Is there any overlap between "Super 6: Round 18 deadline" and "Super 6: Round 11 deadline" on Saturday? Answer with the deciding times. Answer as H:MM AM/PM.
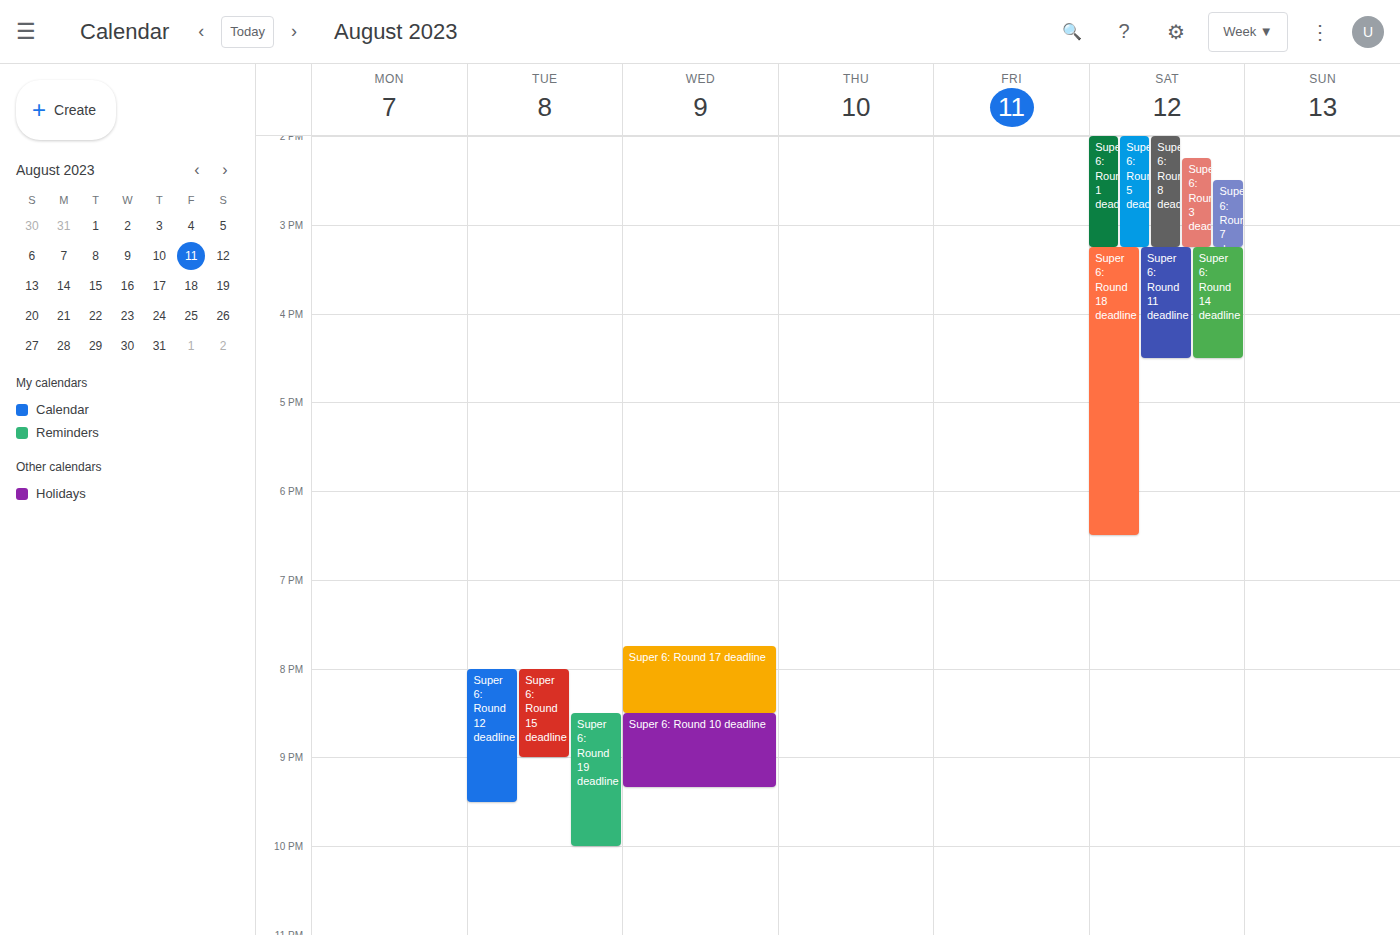
"Super 6: Round 11 deadline" runs 3:15 PM to 4:30 PM, inside "Super 6: Round 18 deadline" -- they overlap.